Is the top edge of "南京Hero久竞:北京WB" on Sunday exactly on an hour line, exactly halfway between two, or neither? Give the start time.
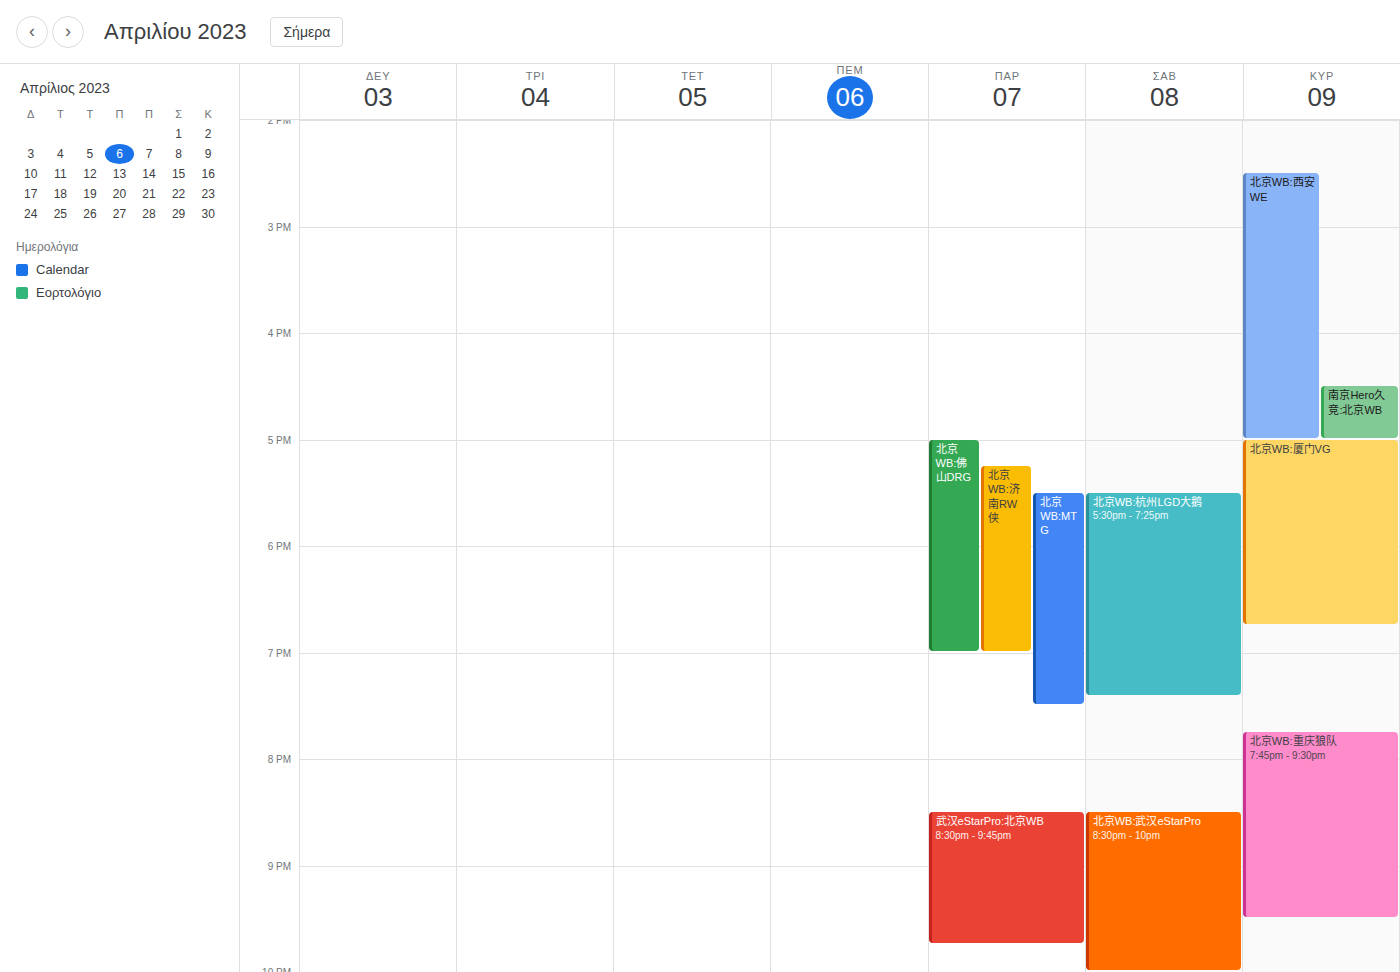
4:30 PM -- halfway between the 4 PM and 5 PM lines.